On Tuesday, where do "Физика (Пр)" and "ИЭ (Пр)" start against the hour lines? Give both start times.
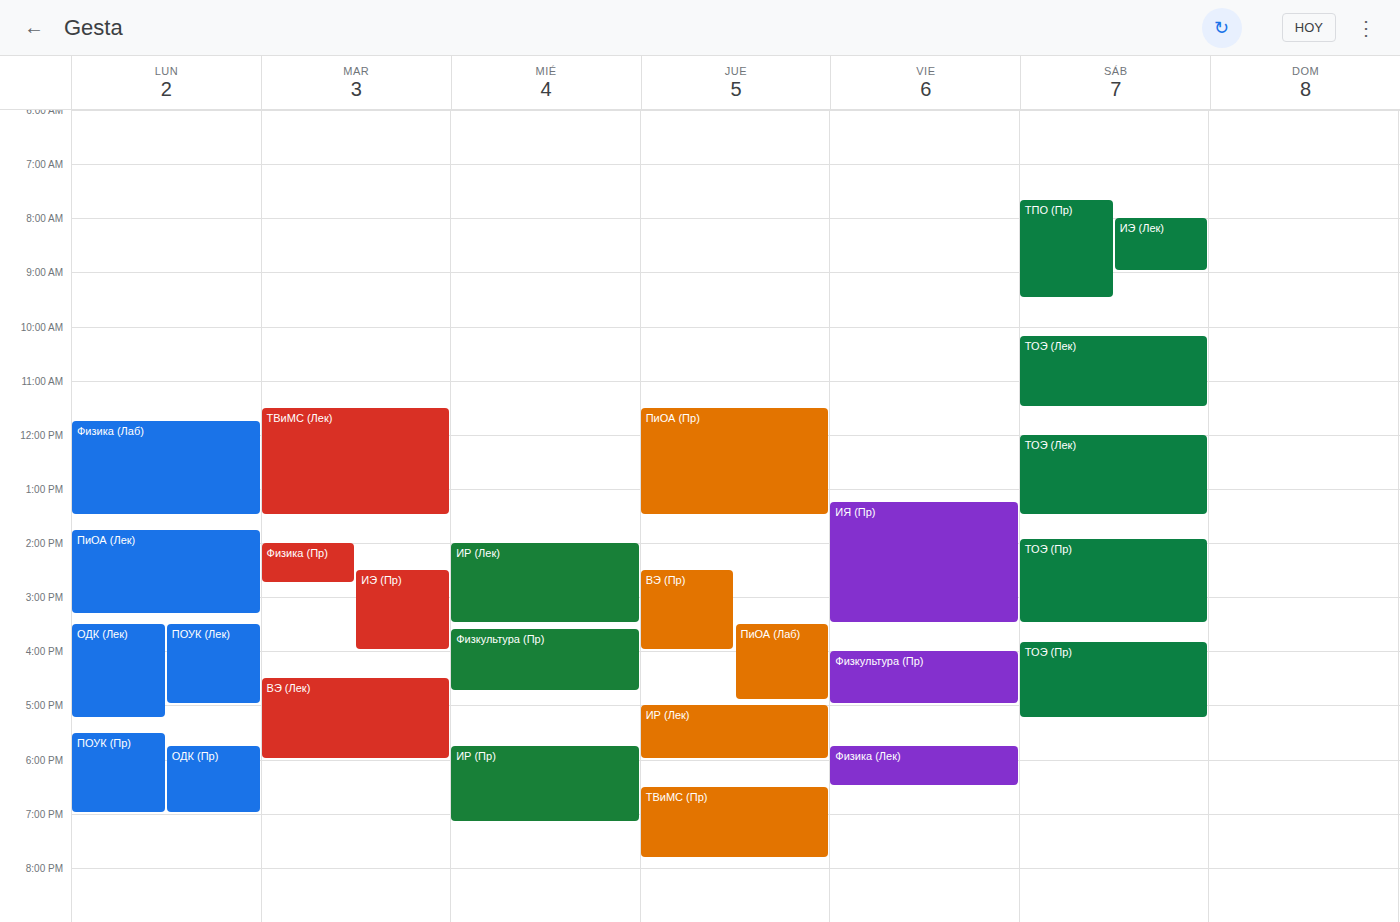
"Физика (Пр)": 2:00 PM, exactly on the 2 PM line. "ИЭ (Пр)": 2:30 PM, halfway between the 2 PM and 3 PM lines.